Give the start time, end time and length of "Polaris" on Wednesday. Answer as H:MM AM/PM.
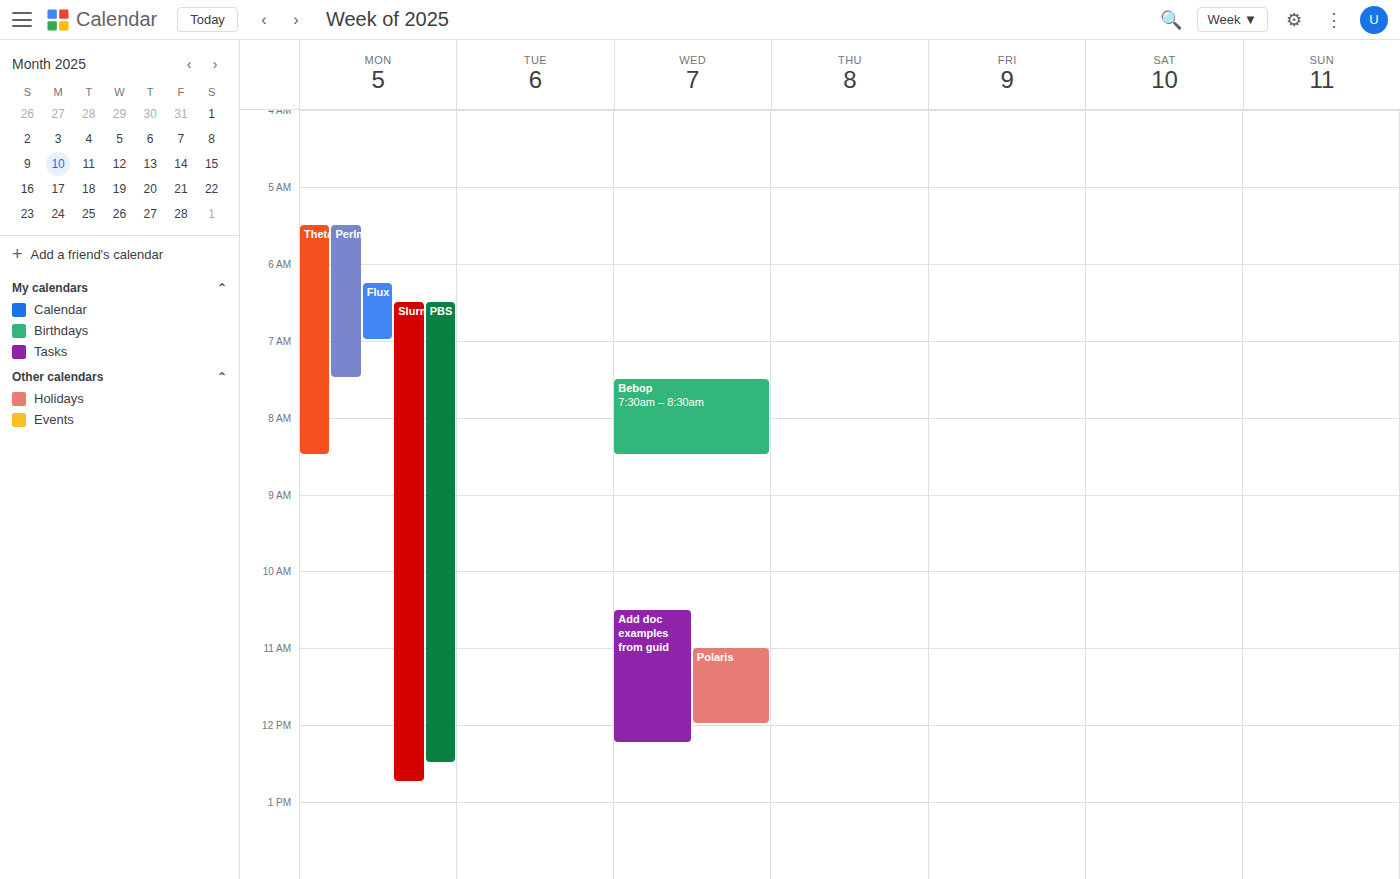
11:00 AM to 12:00 PM, 1 hour